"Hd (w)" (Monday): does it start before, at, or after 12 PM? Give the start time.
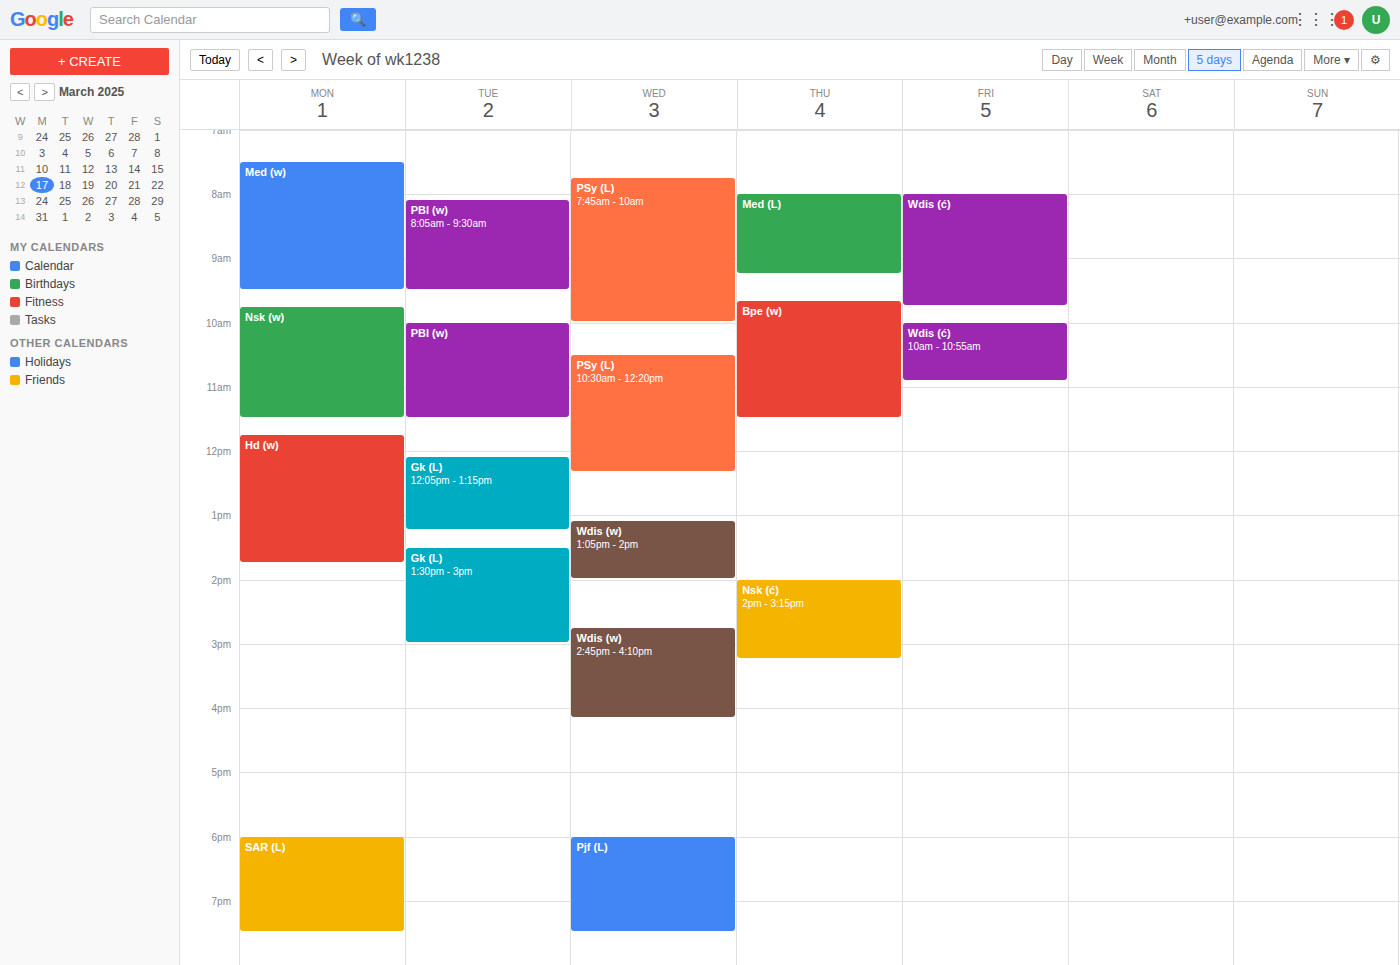
11:45 AM -- before 12 PM, 15 minutes above the 12 PM line.